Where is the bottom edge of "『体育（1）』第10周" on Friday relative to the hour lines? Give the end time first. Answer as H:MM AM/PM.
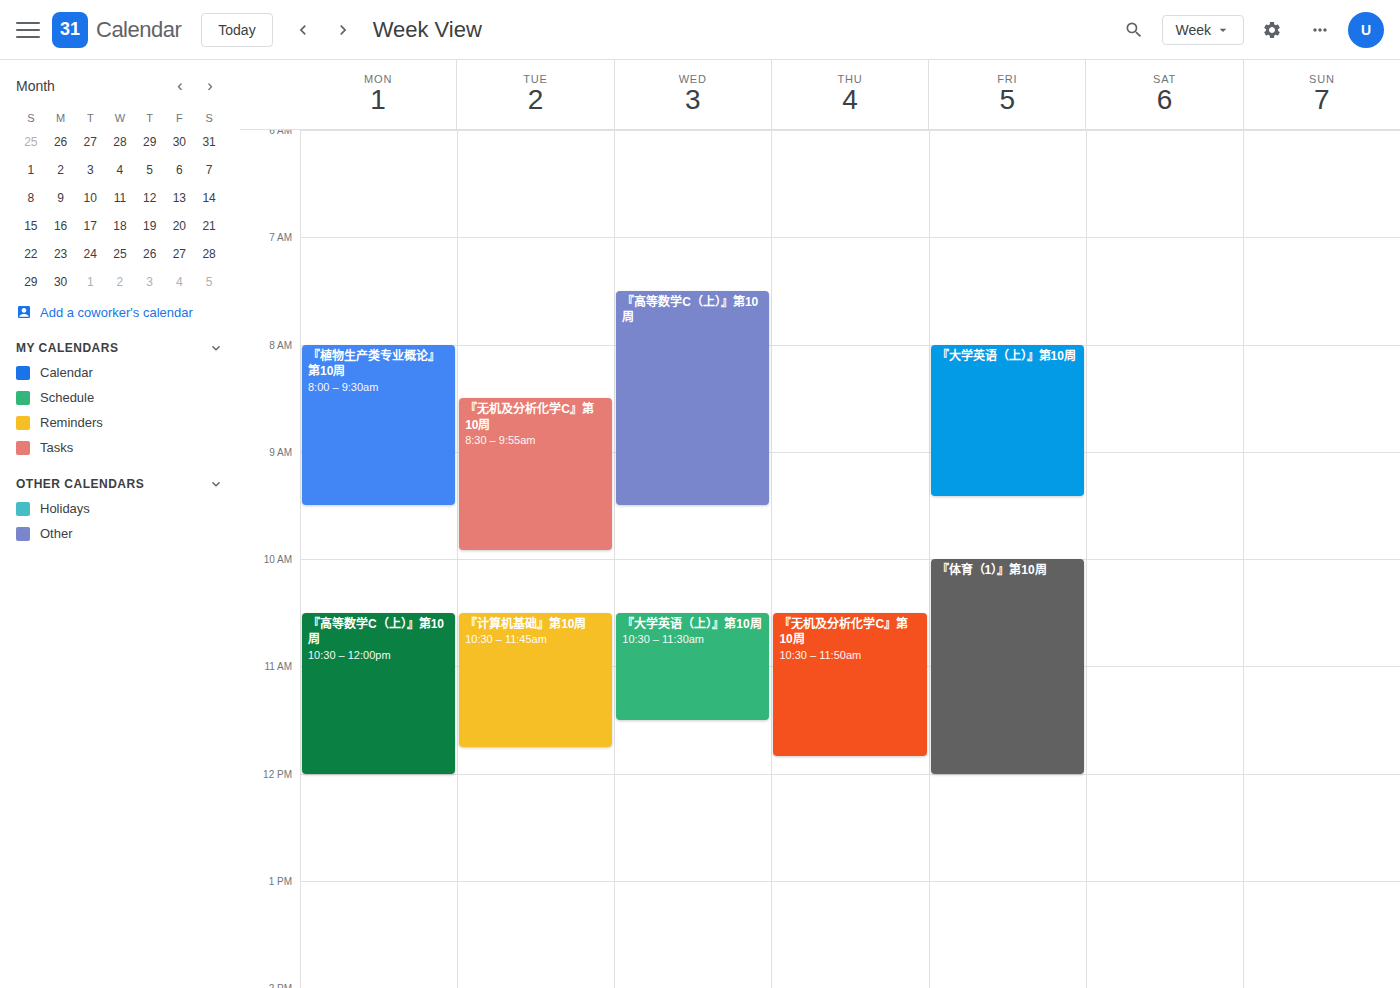
12:00 PM -- exactly on the 12 PM line.